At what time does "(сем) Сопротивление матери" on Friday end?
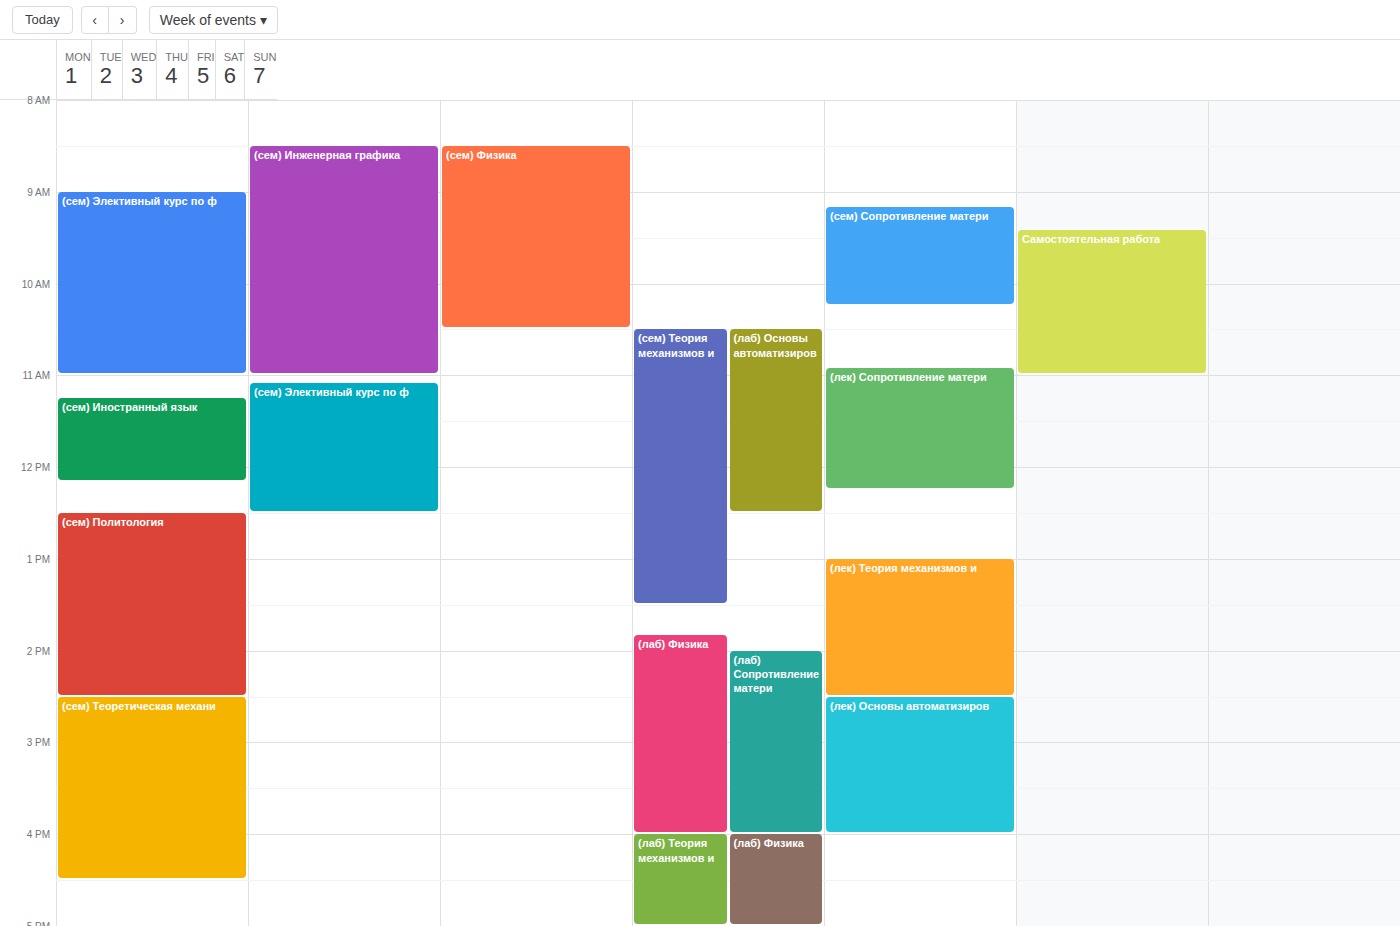
10:15